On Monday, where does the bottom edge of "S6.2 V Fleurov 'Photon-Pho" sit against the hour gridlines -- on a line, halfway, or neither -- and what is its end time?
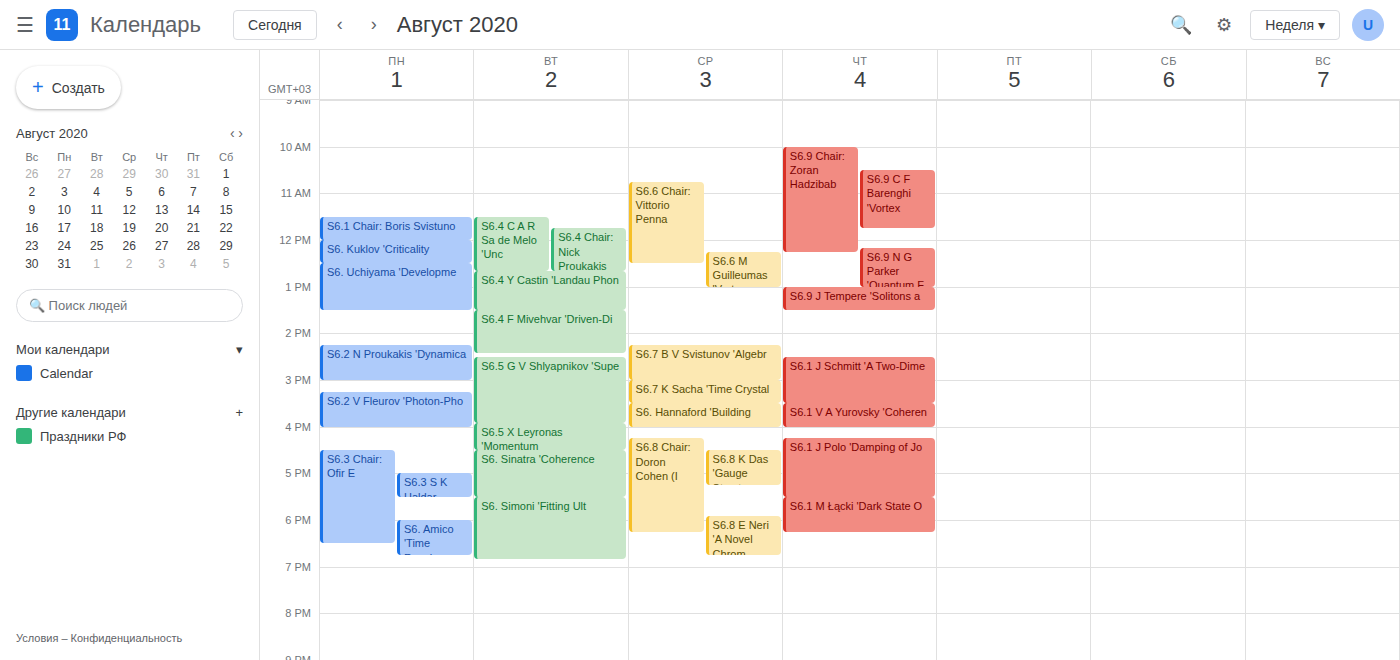
16:00 -- exactly on the 16:00 line.